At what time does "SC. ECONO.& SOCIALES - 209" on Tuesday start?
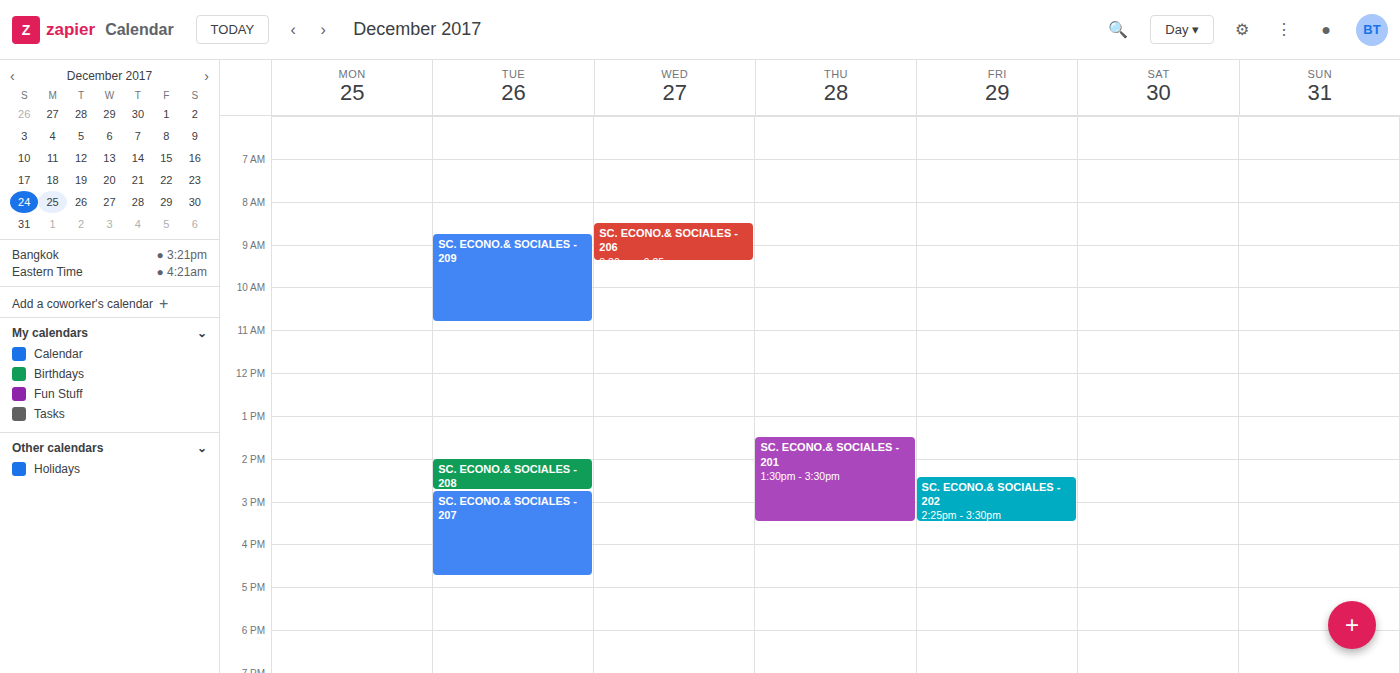
8:45 AM